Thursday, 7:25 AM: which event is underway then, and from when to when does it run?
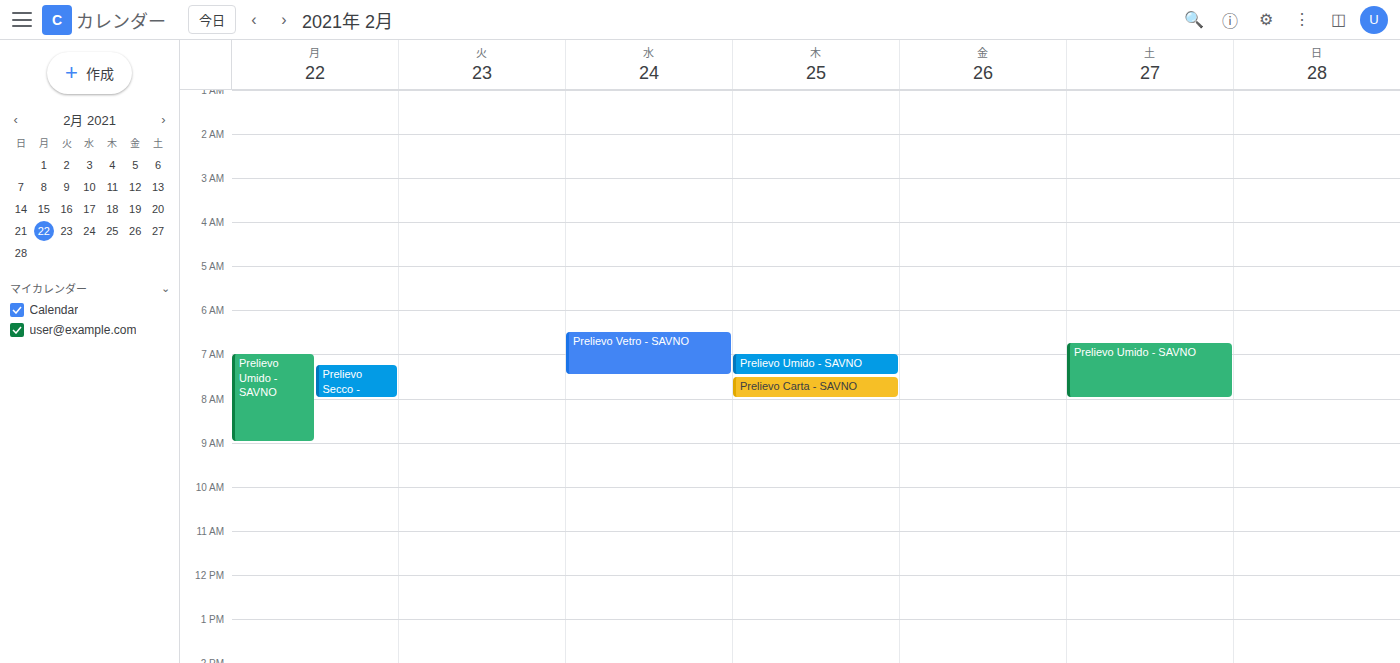
"Prelievo Umido - SAVNO", 7:00 AM to 7:30 AM